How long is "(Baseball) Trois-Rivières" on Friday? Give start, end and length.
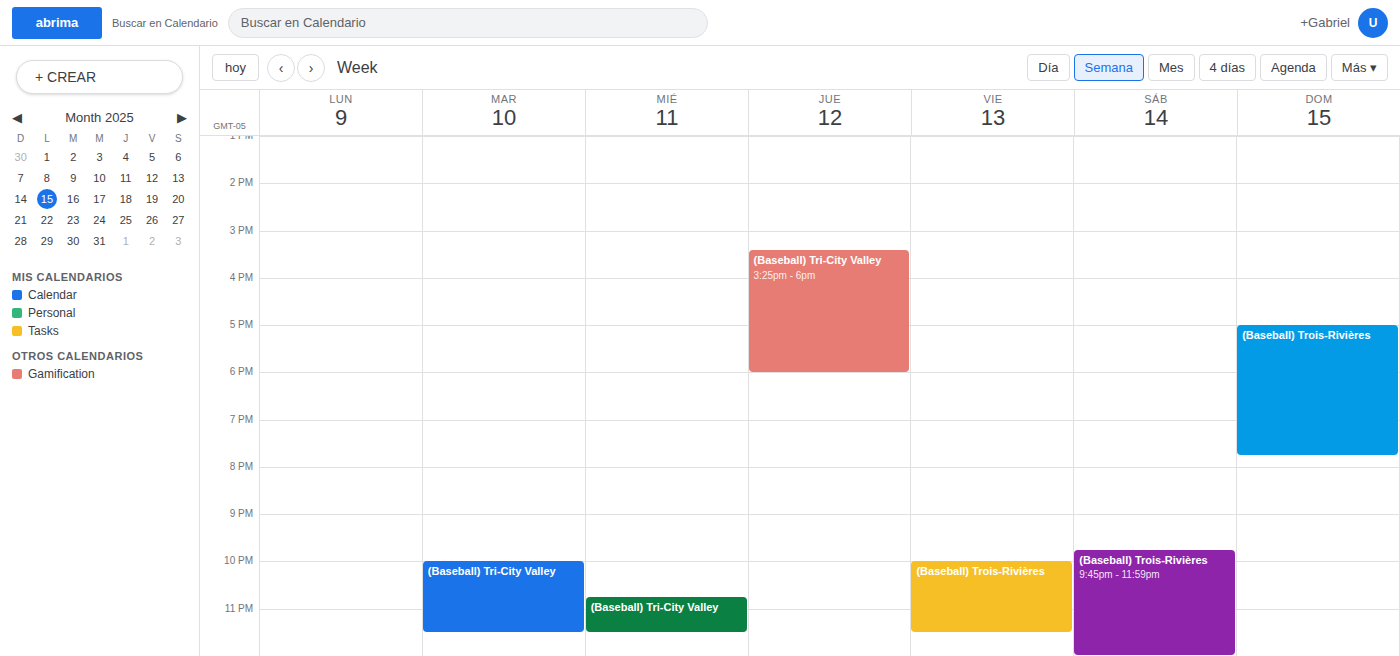
10:00 PM to 11:30 PM, 1 hour 30 minutes